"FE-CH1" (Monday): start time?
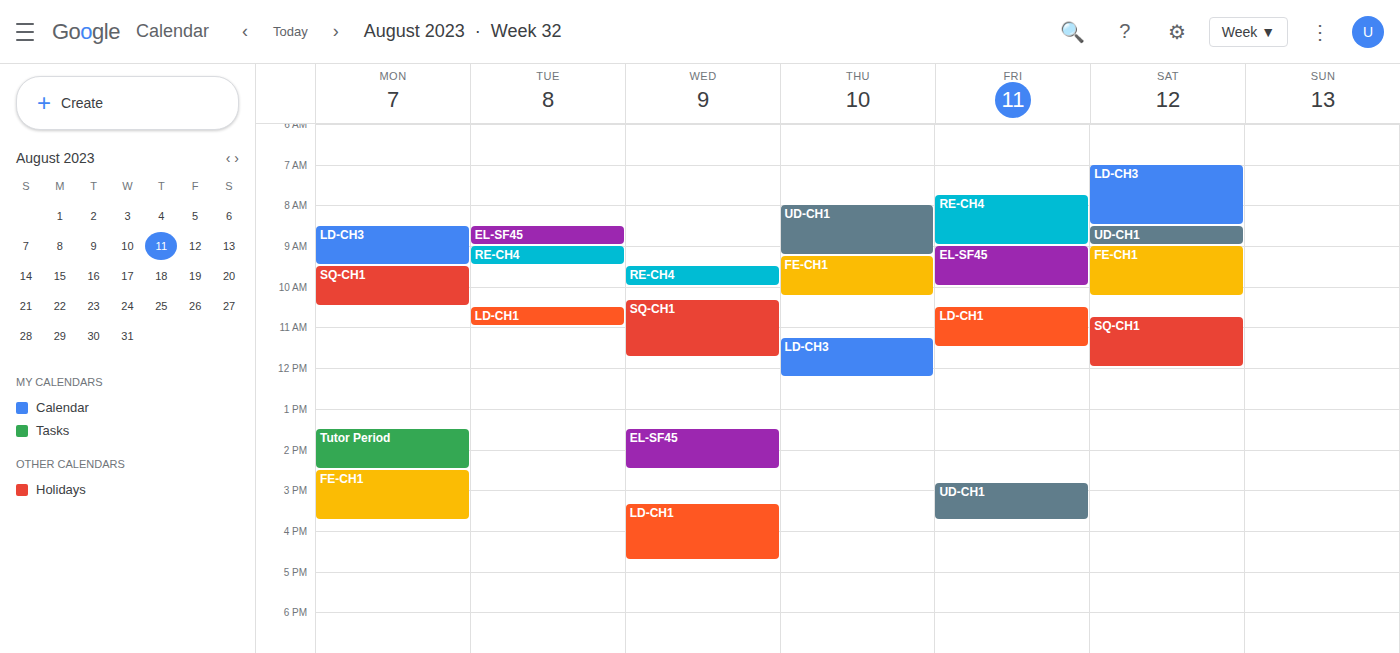
2:30 PM